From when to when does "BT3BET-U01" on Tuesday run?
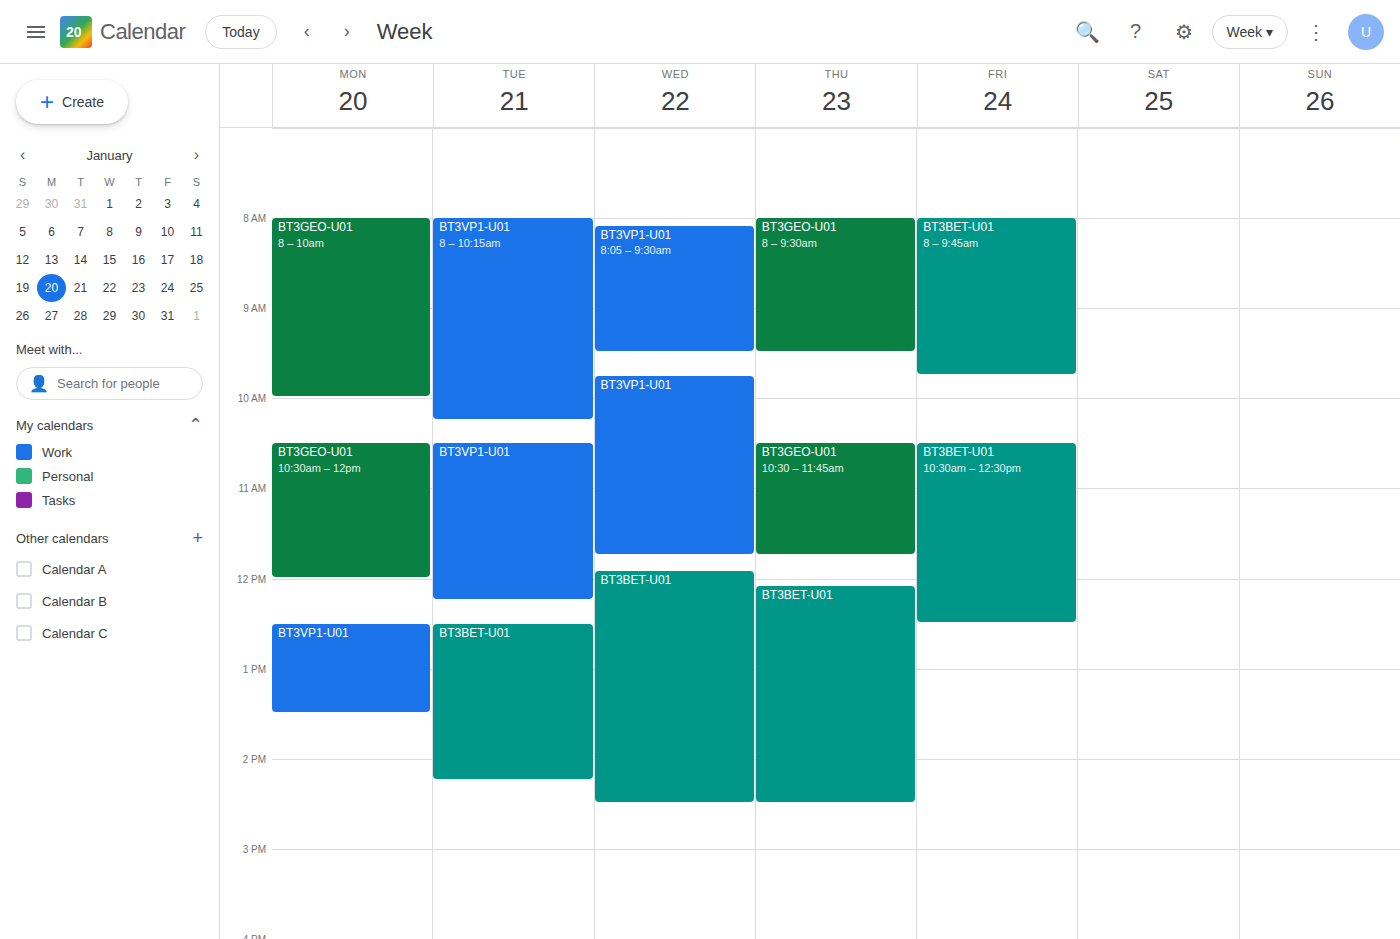
12:30 PM to 2:15 PM